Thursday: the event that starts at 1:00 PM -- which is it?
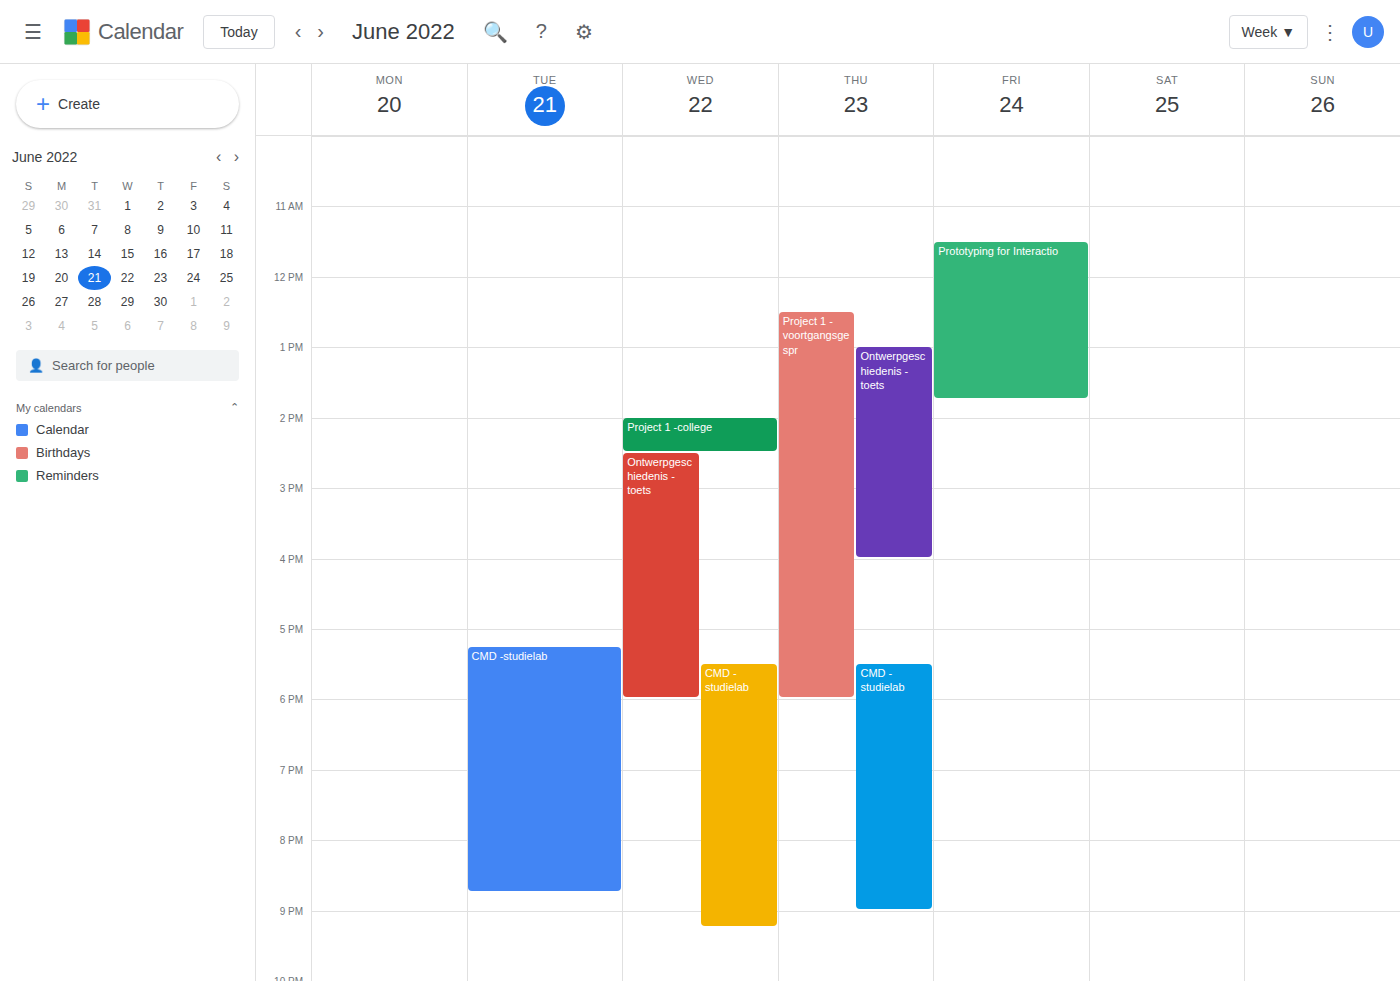
"Ontwerpgeschiedenis -toets"